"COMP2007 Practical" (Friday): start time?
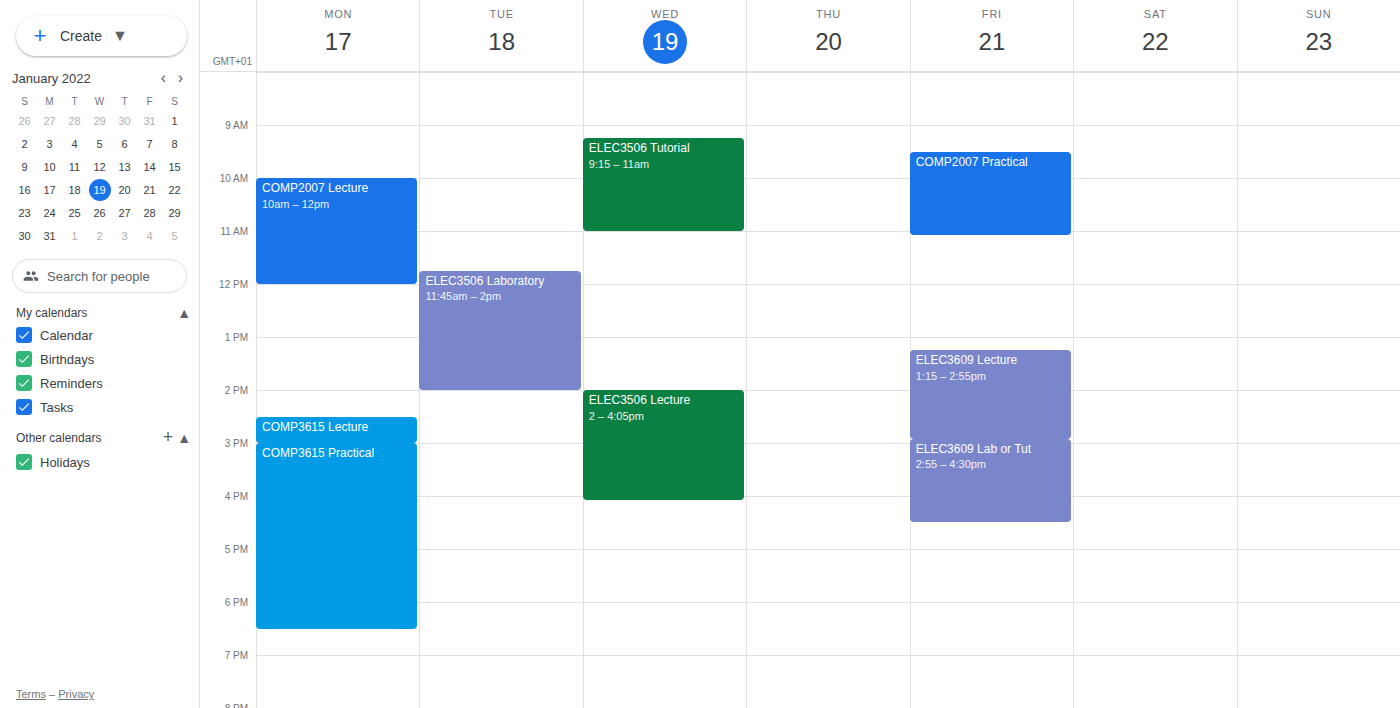
09:30